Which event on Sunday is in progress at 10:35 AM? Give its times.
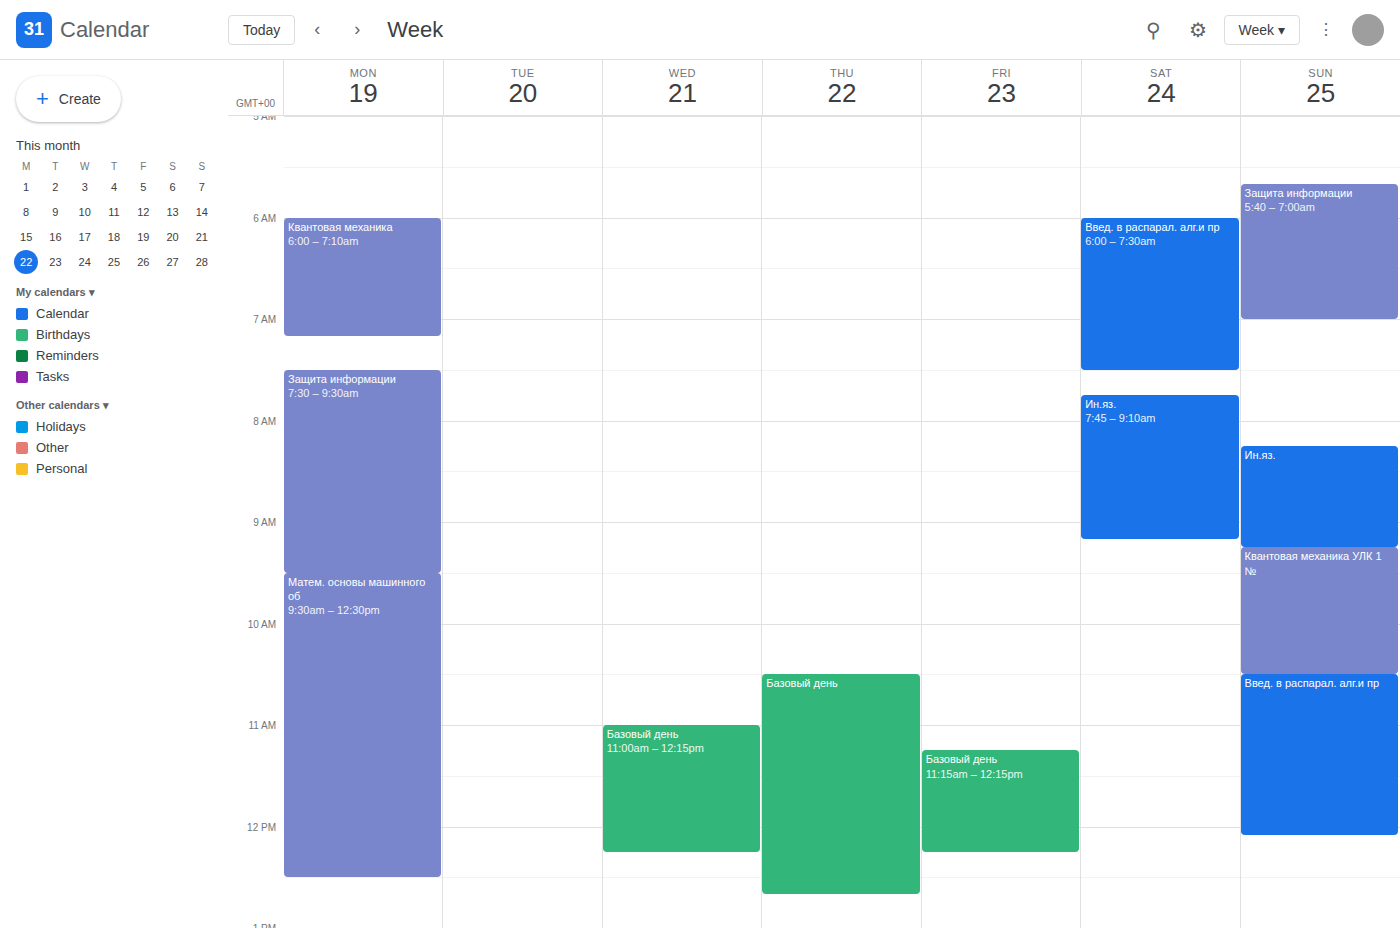
"Введ. в распарал. алг.и пр", 10:30 AM to 12:05 PM